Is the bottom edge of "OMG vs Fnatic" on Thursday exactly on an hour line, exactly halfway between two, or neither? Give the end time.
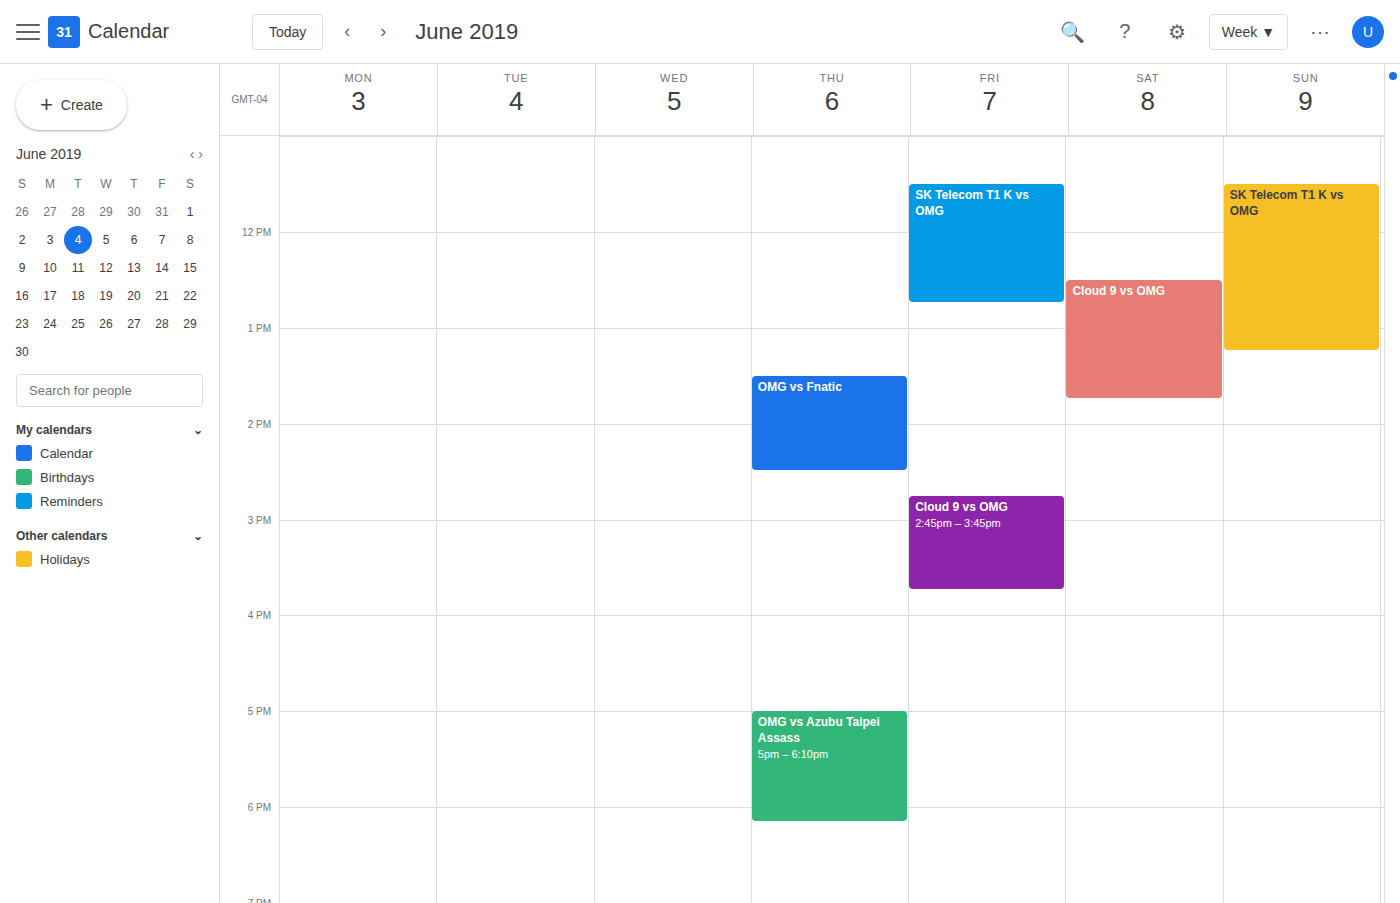
14:30 -- halfway between the 14:00 and 15:00 lines.